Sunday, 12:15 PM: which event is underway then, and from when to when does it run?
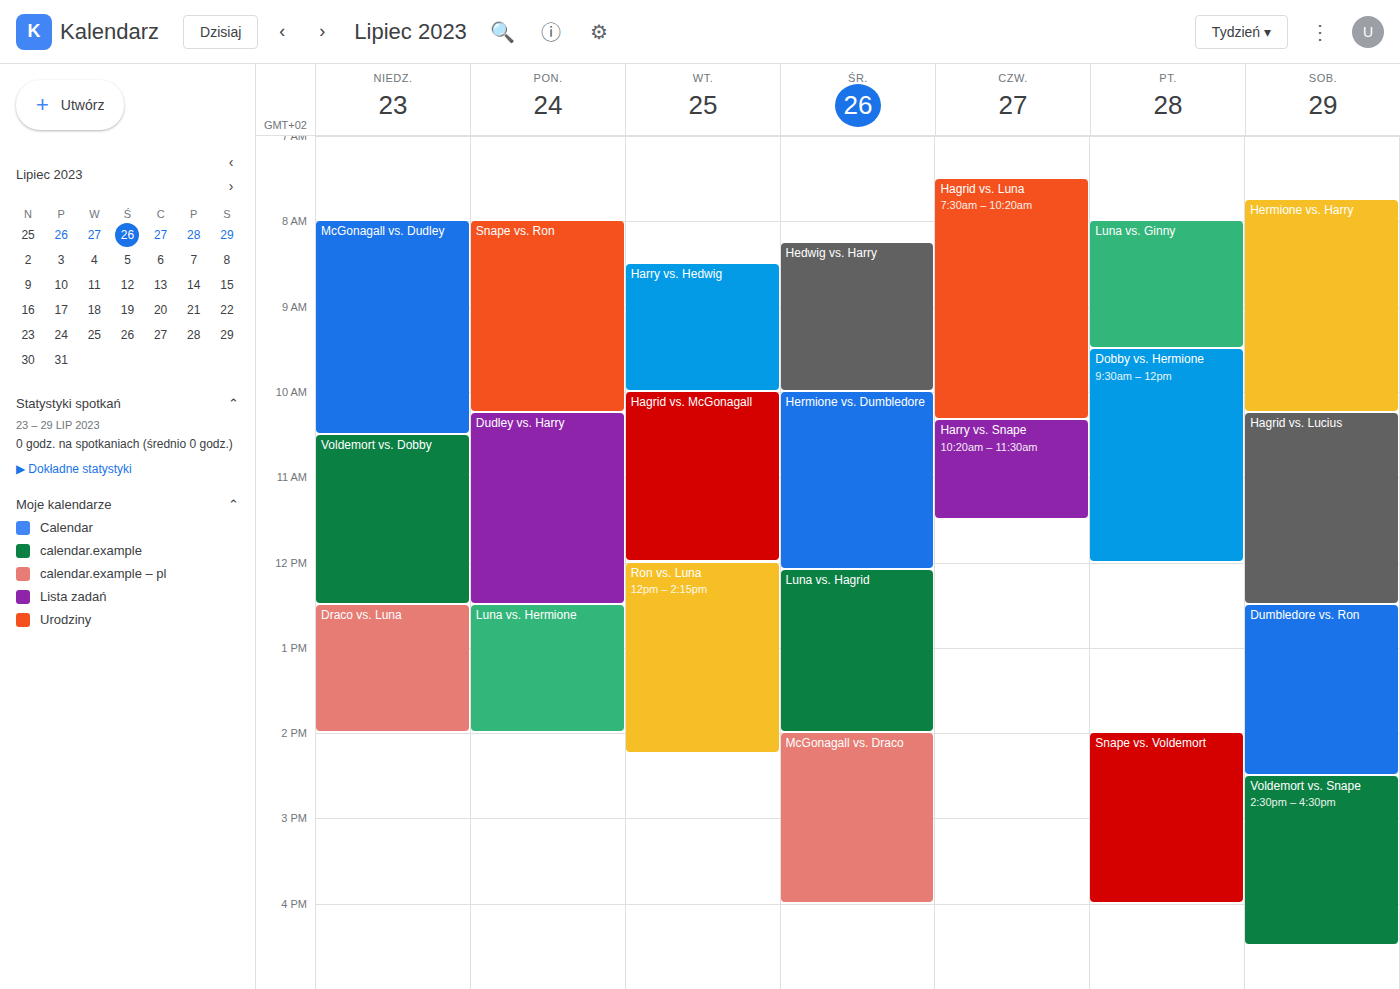
"Voldemort vs. Dobby", 10:30 AM to 12:30 PM